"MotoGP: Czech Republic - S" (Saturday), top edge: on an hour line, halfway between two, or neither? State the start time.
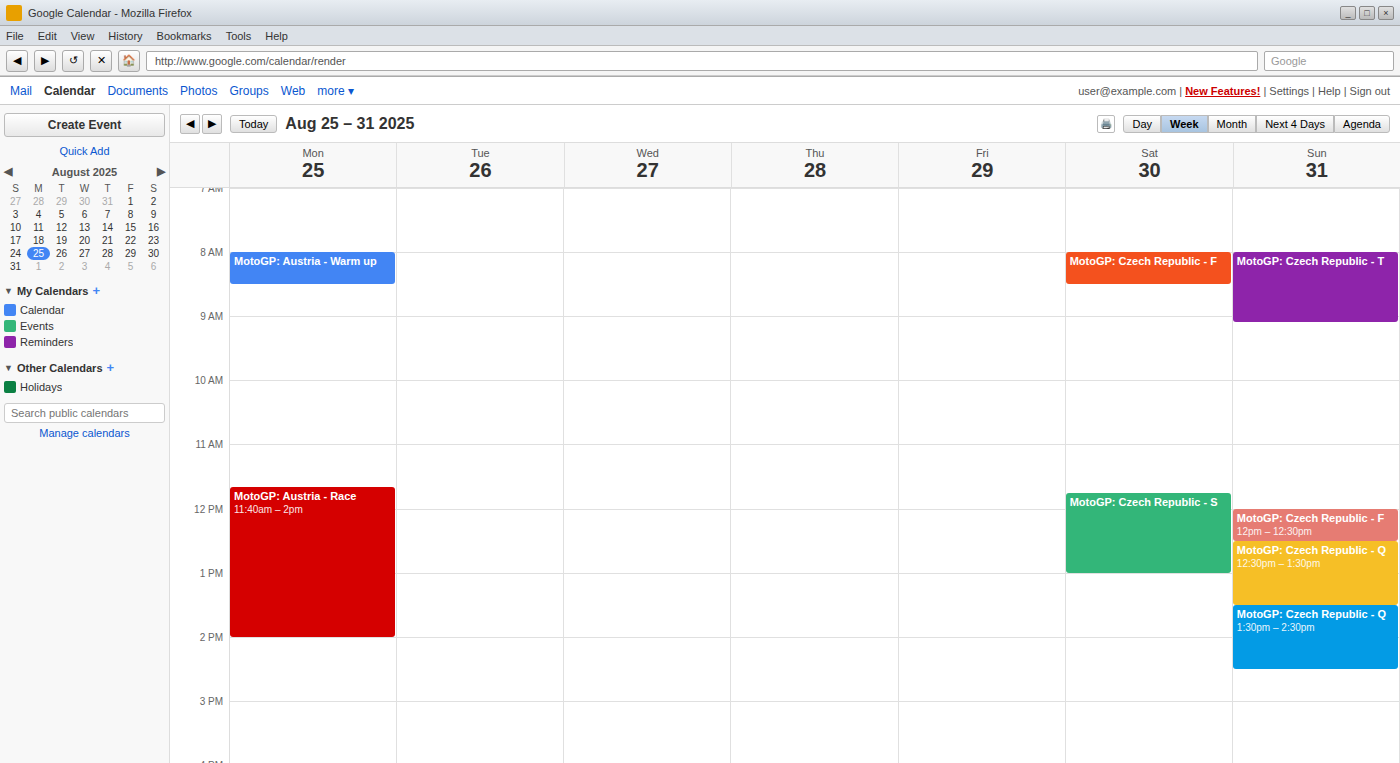
11:45 AM -- neither: three quarters of the way from the 11 AM line to the 12 PM line.